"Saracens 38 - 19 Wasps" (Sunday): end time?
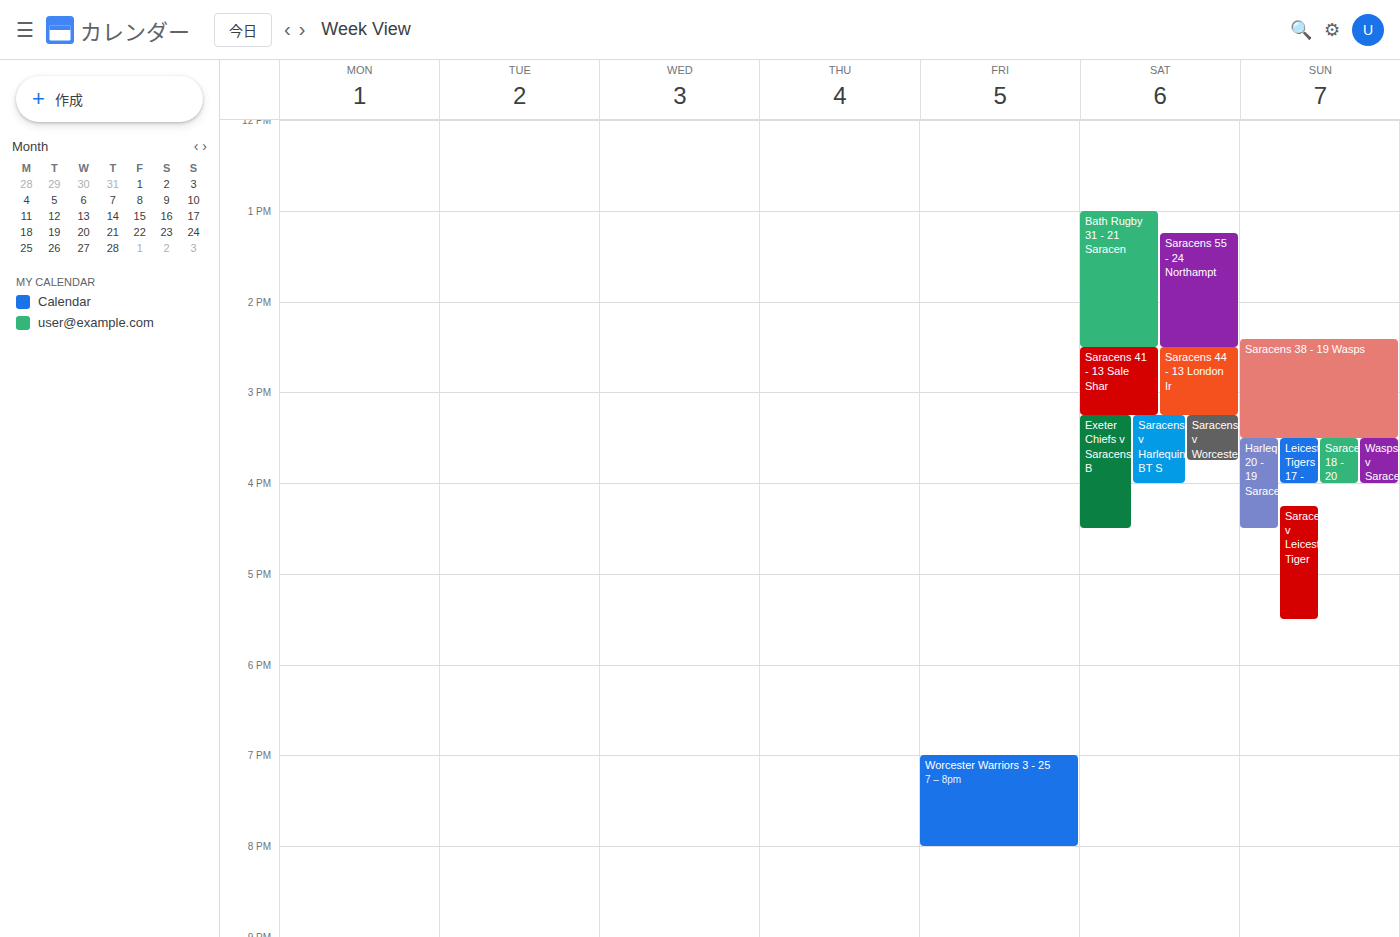
3:30 PM